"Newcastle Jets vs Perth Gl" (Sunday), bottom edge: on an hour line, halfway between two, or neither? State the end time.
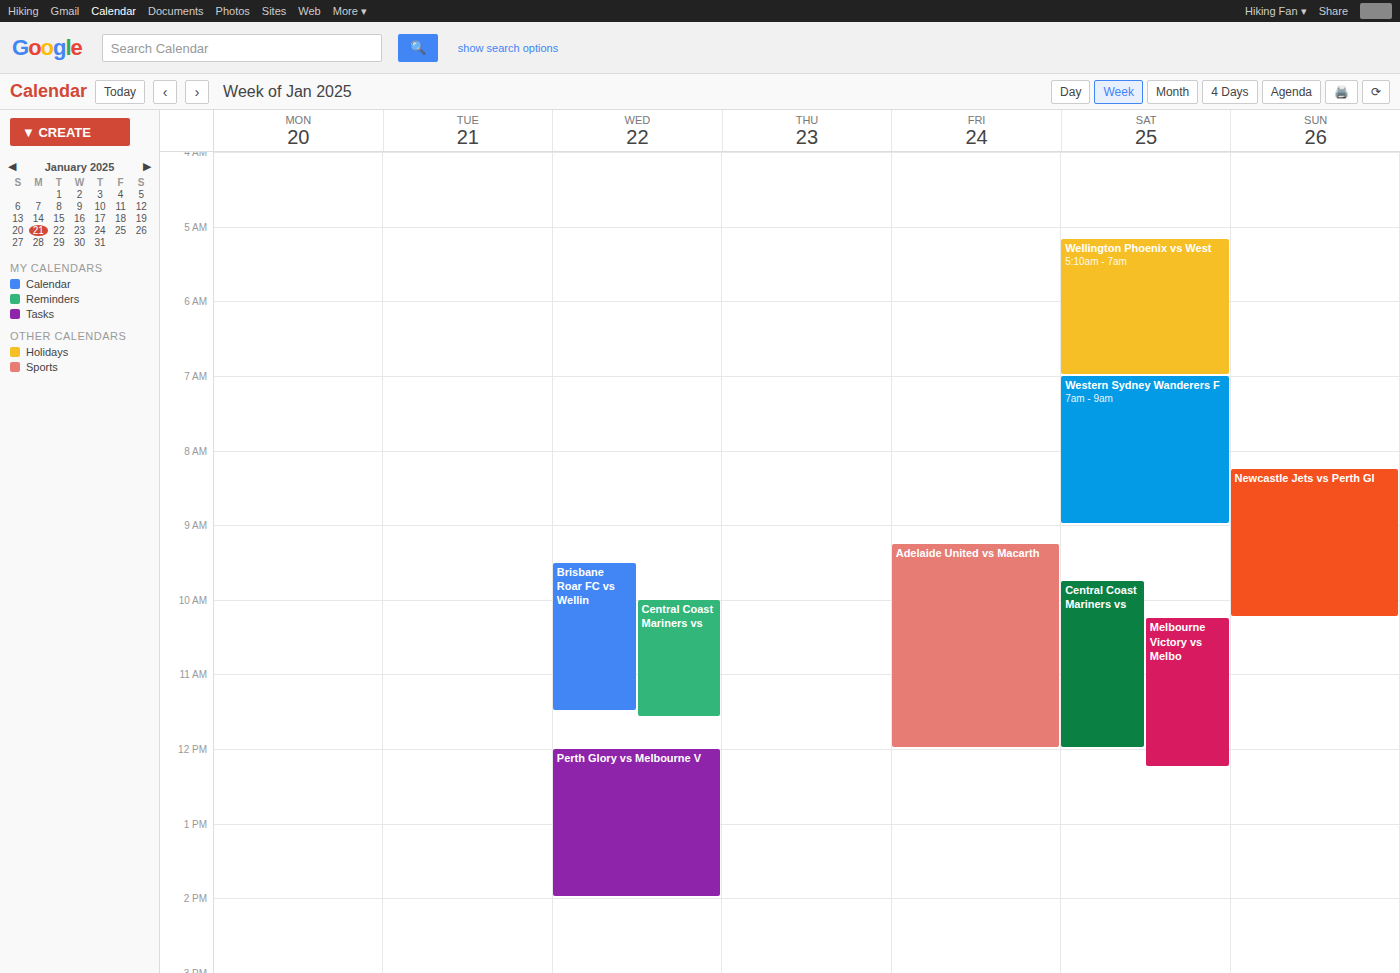
10:15 AM -- neither: a quarter of the way from the 10 AM line to the 11 AM line.